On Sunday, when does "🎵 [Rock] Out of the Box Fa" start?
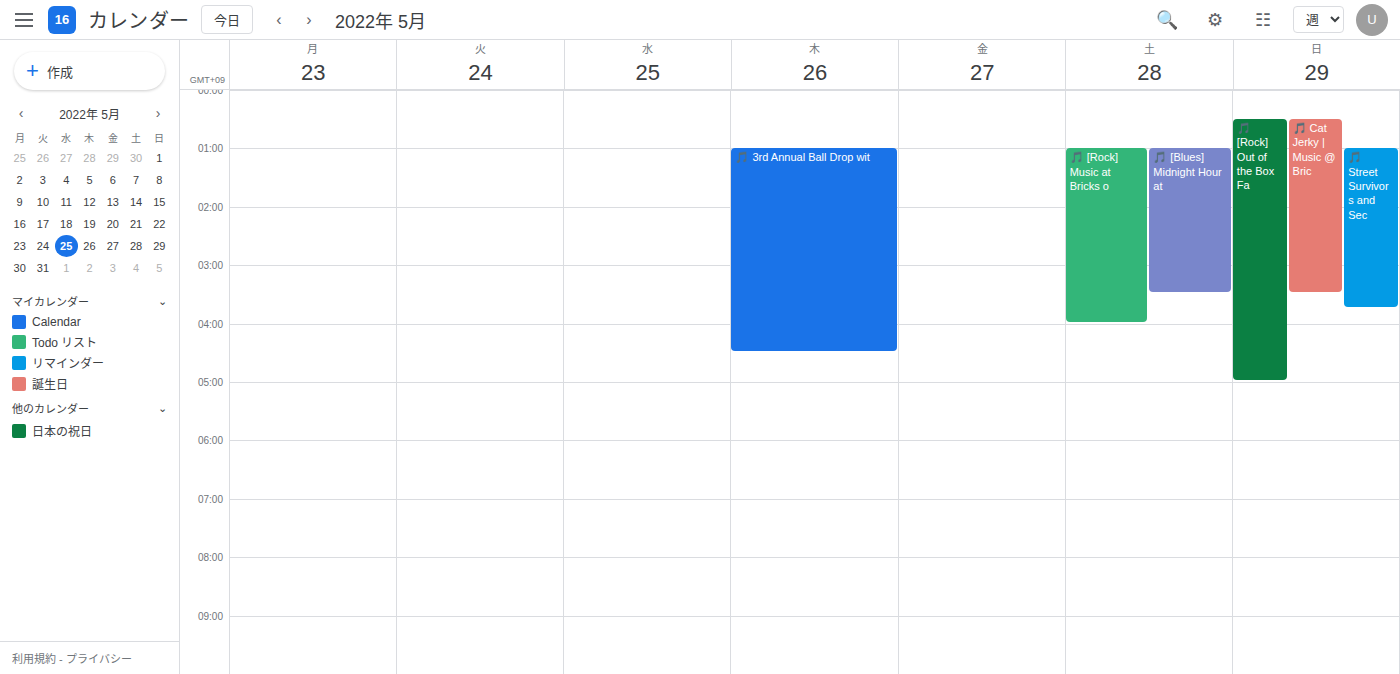
00:30